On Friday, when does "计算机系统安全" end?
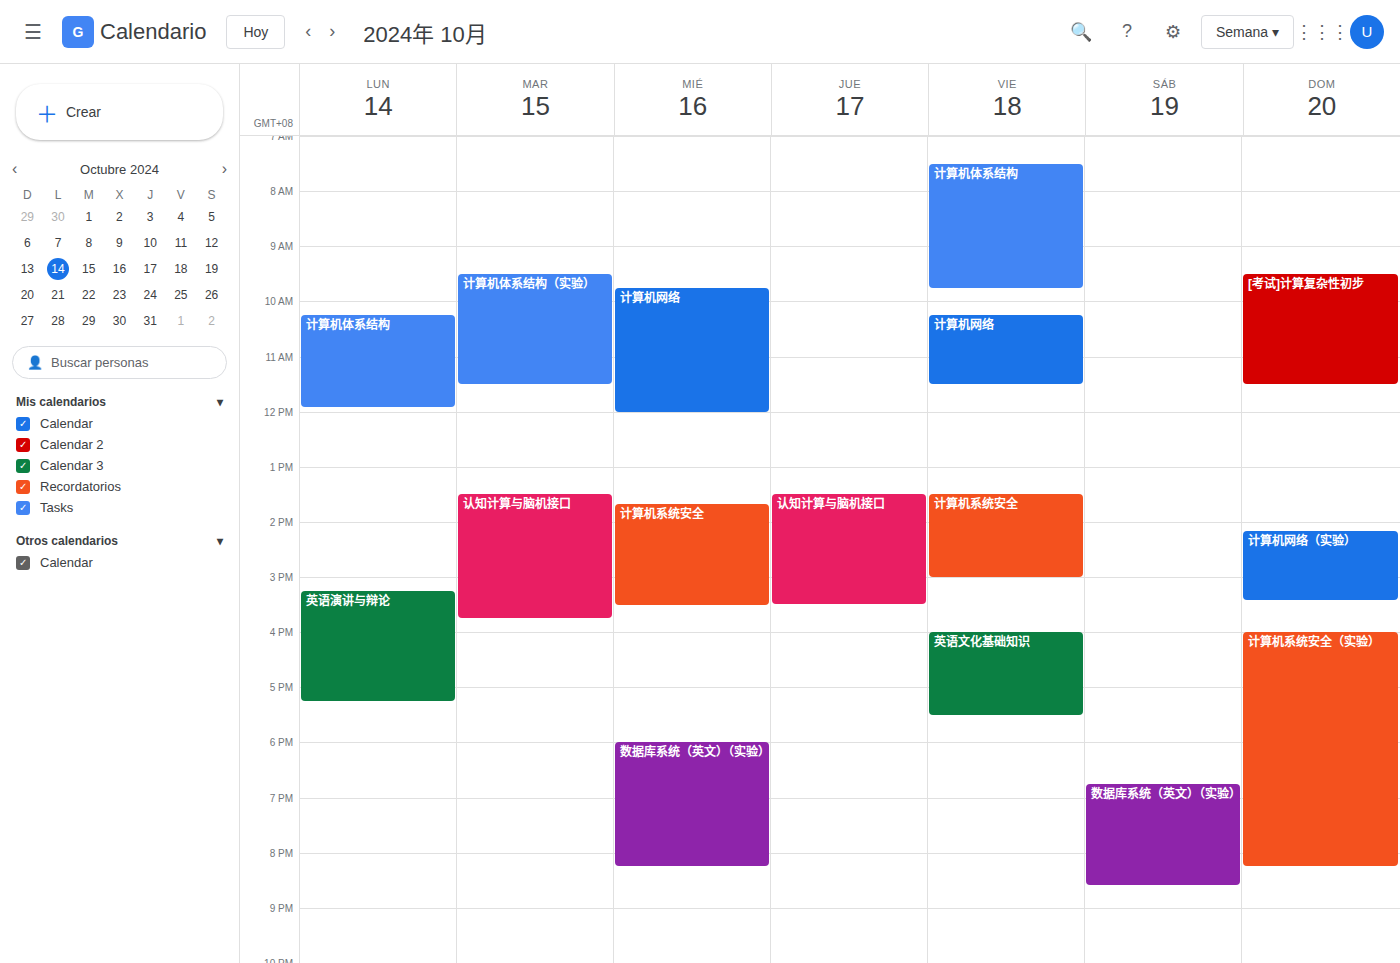
15:00